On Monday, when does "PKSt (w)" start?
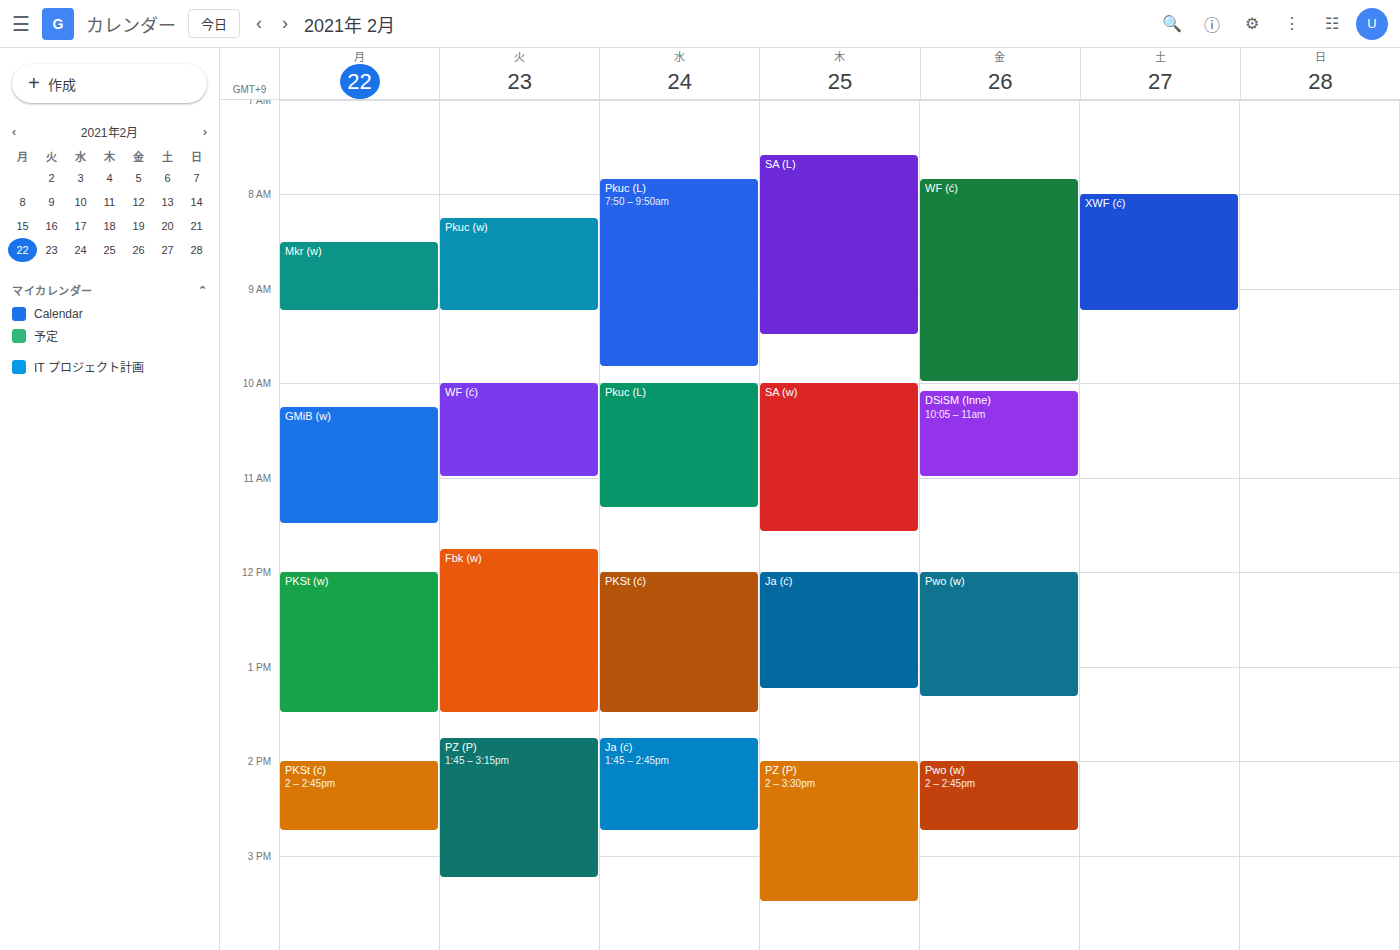
12:00 PM